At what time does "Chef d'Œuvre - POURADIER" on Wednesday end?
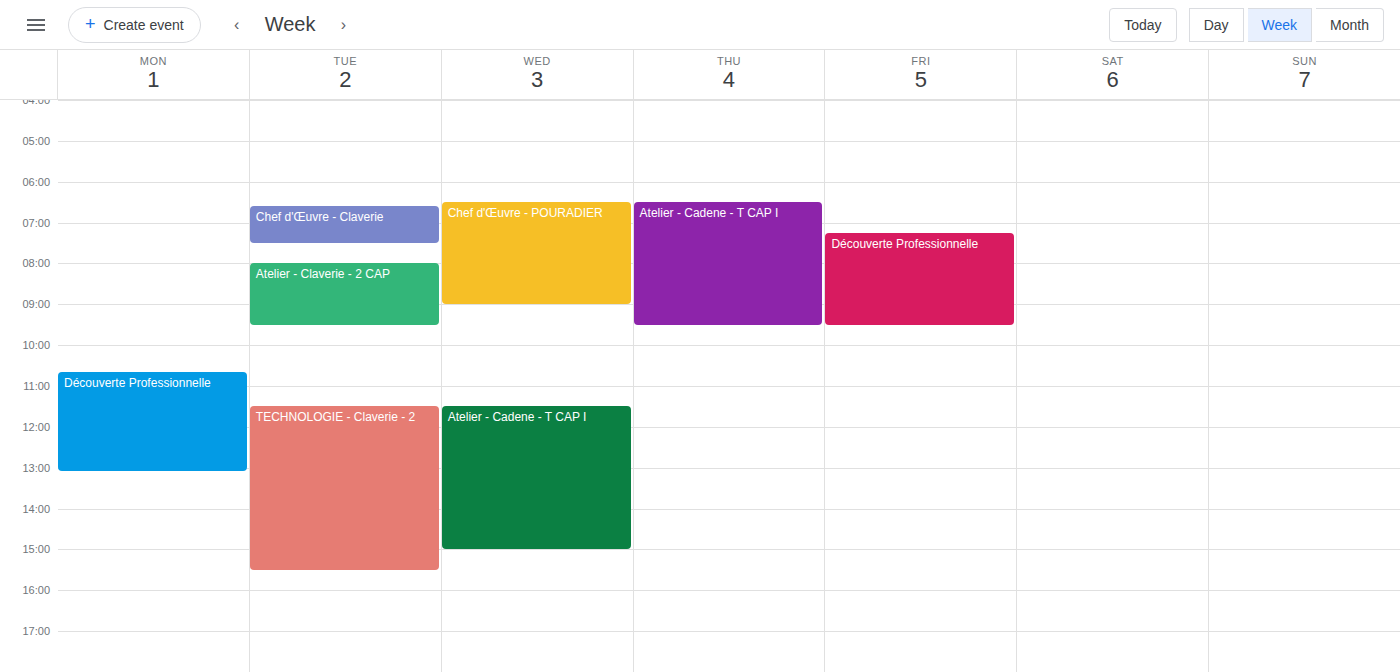
9:00 AM